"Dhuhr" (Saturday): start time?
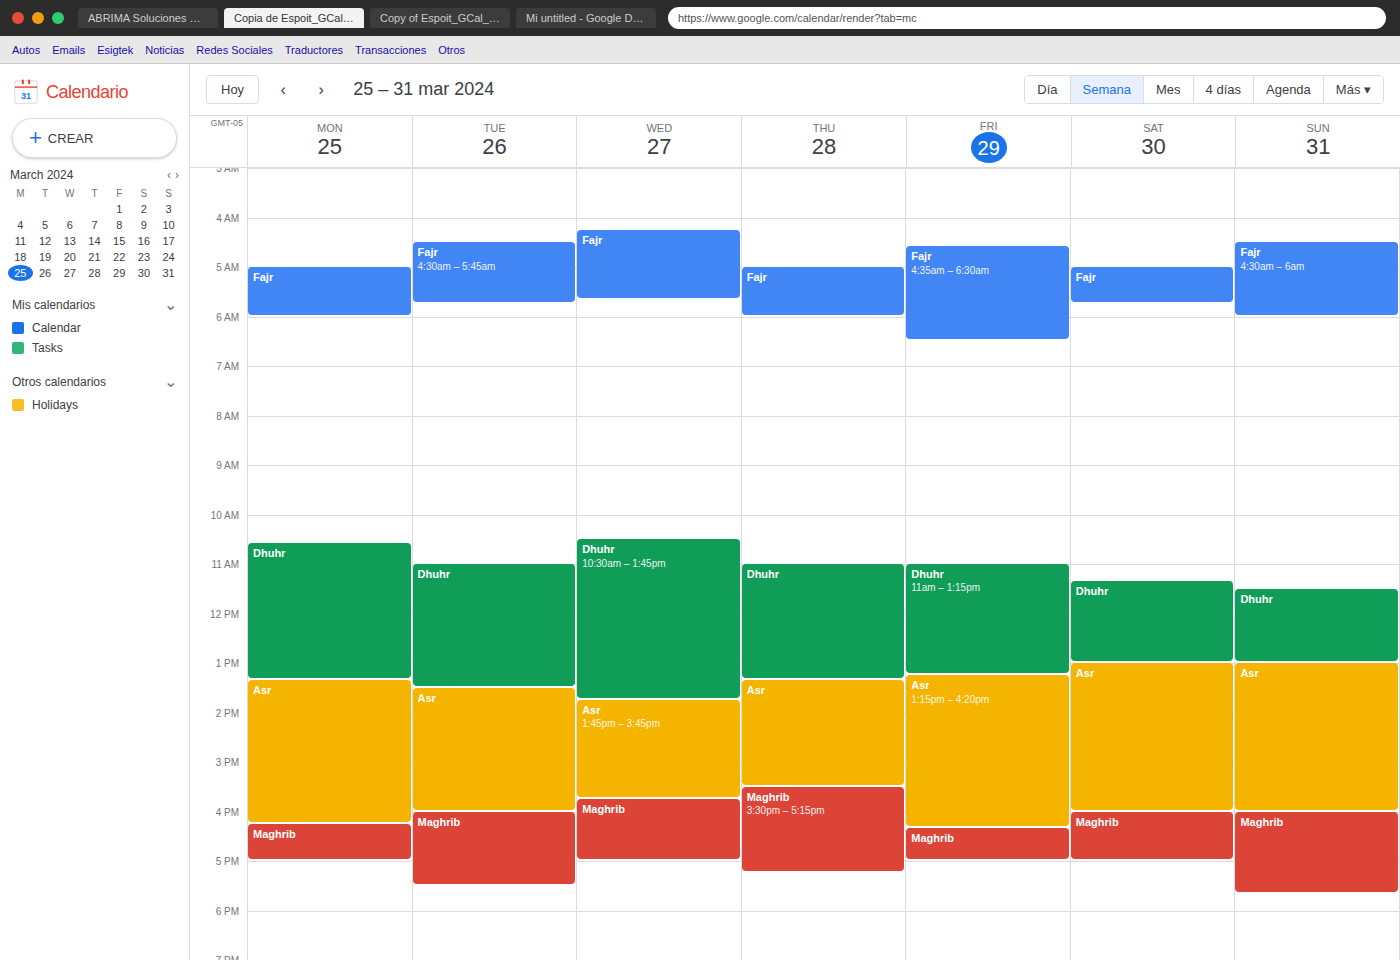
11:20 AM